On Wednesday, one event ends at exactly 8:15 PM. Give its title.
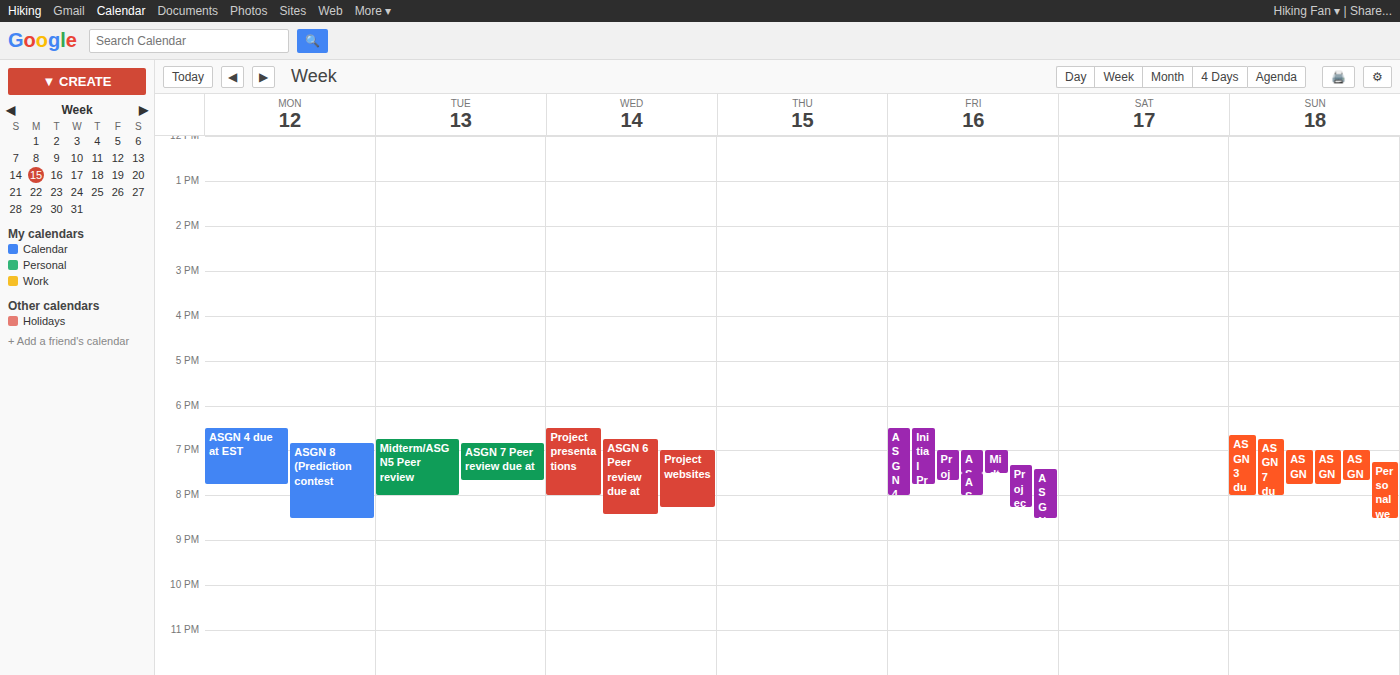
"Project websites"